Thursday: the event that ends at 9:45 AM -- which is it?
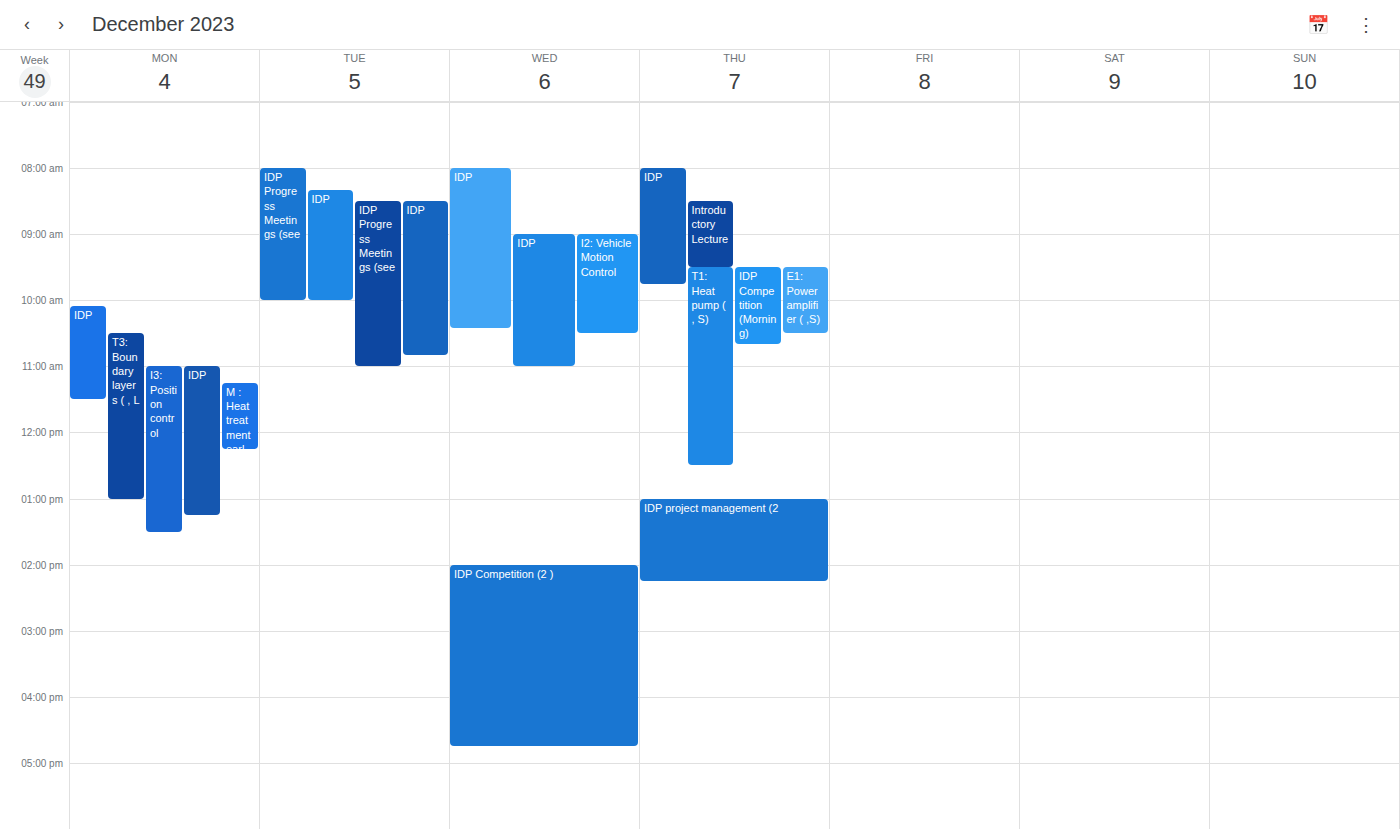
"IDP"